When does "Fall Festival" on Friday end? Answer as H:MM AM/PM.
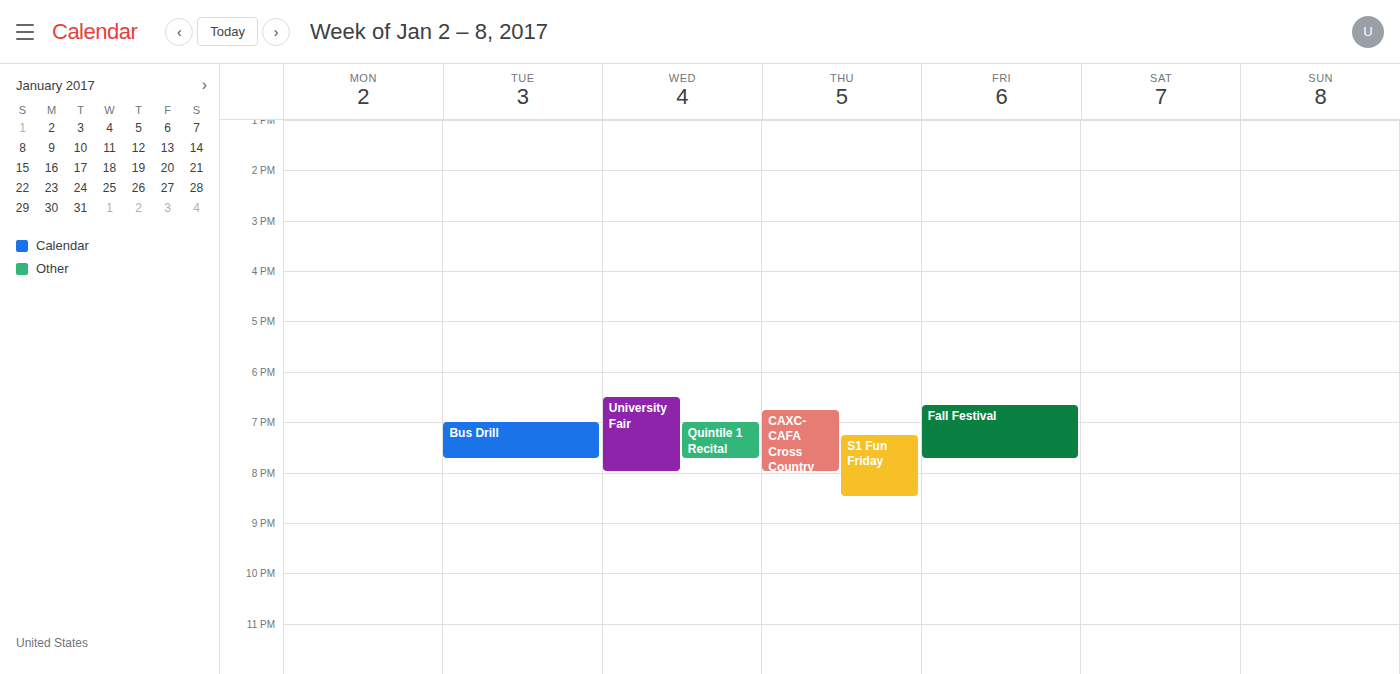
7:45 PM